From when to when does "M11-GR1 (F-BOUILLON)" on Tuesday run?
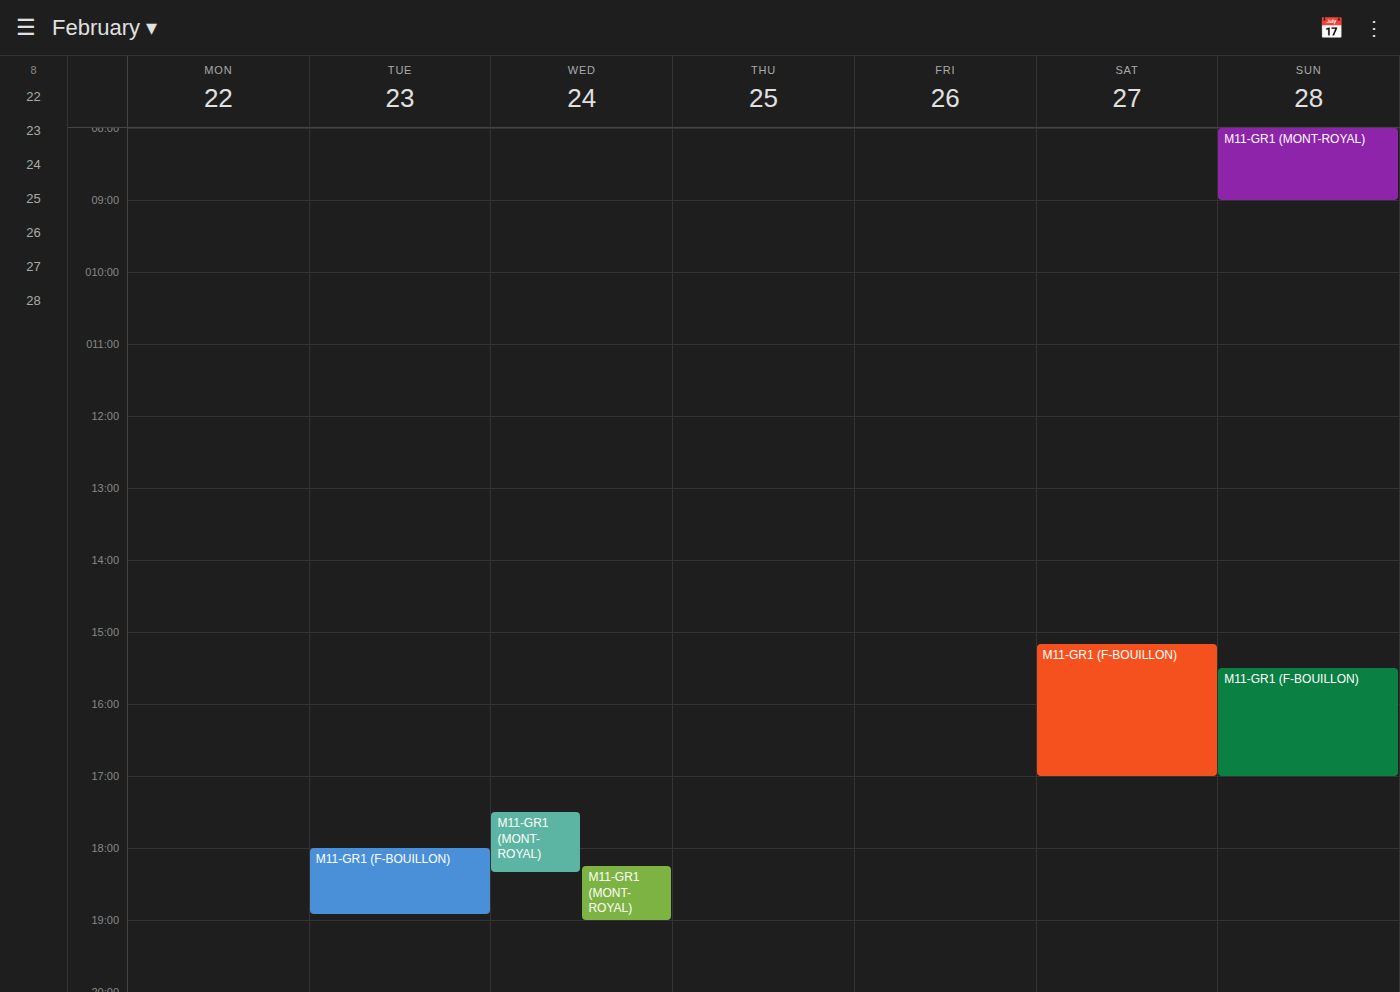
18:00 to 18:55